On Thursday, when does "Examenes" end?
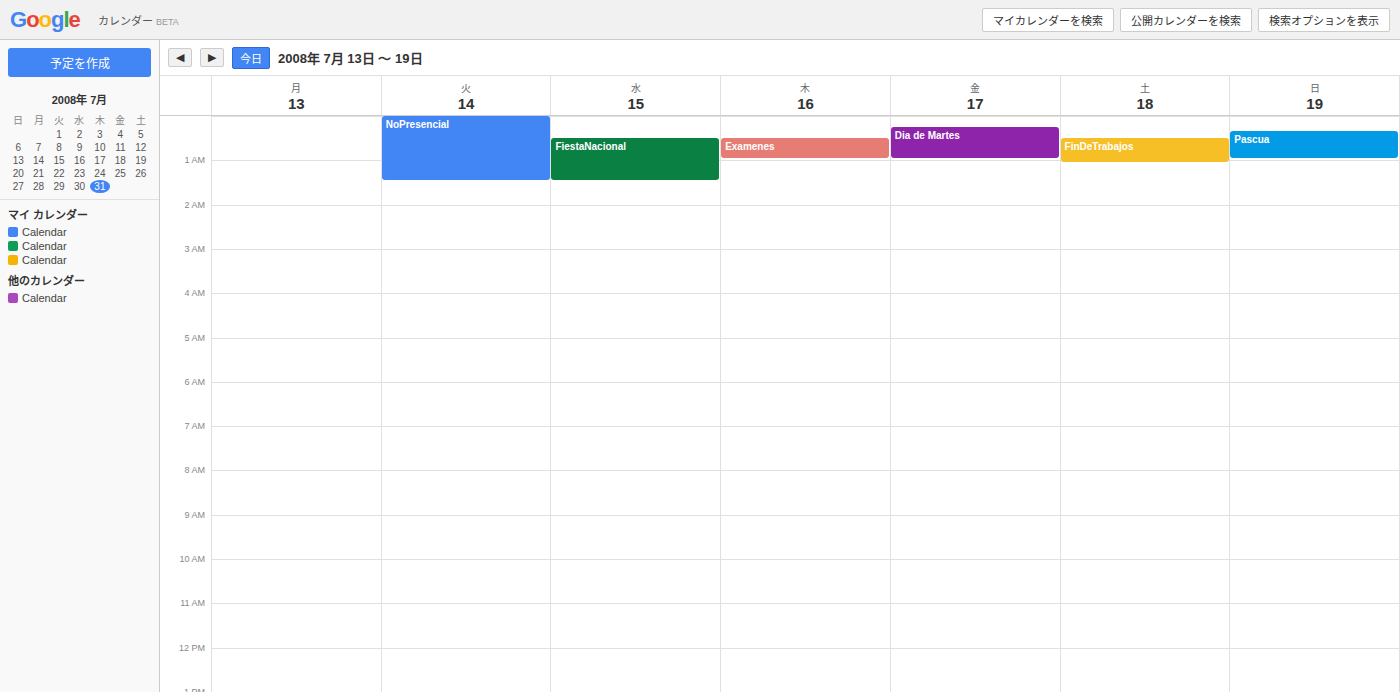
1:00 AM